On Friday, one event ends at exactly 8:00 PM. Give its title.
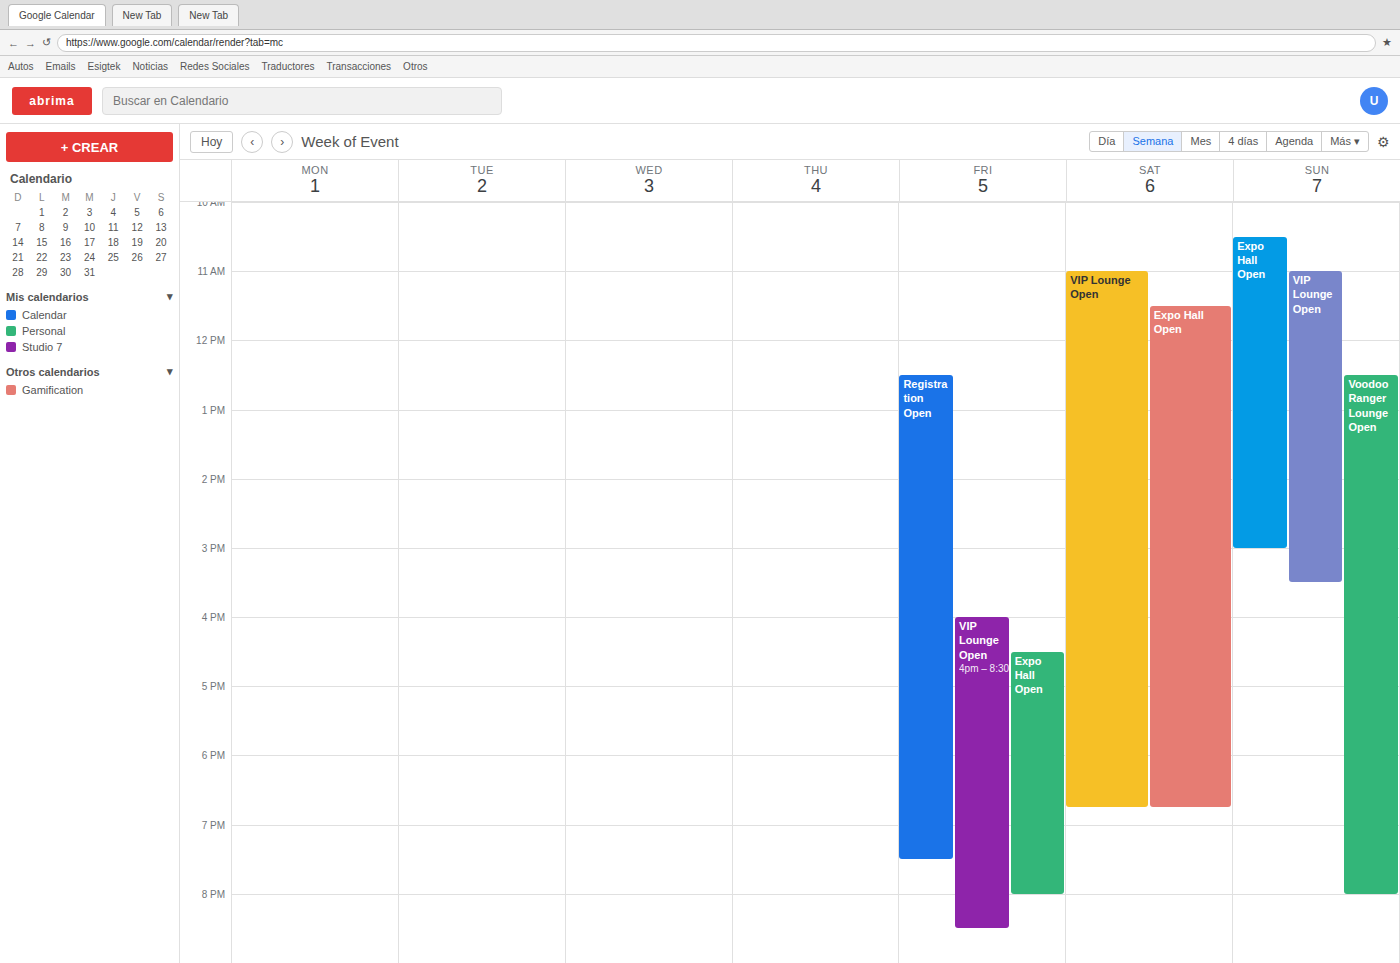
"Expo Hall Open"